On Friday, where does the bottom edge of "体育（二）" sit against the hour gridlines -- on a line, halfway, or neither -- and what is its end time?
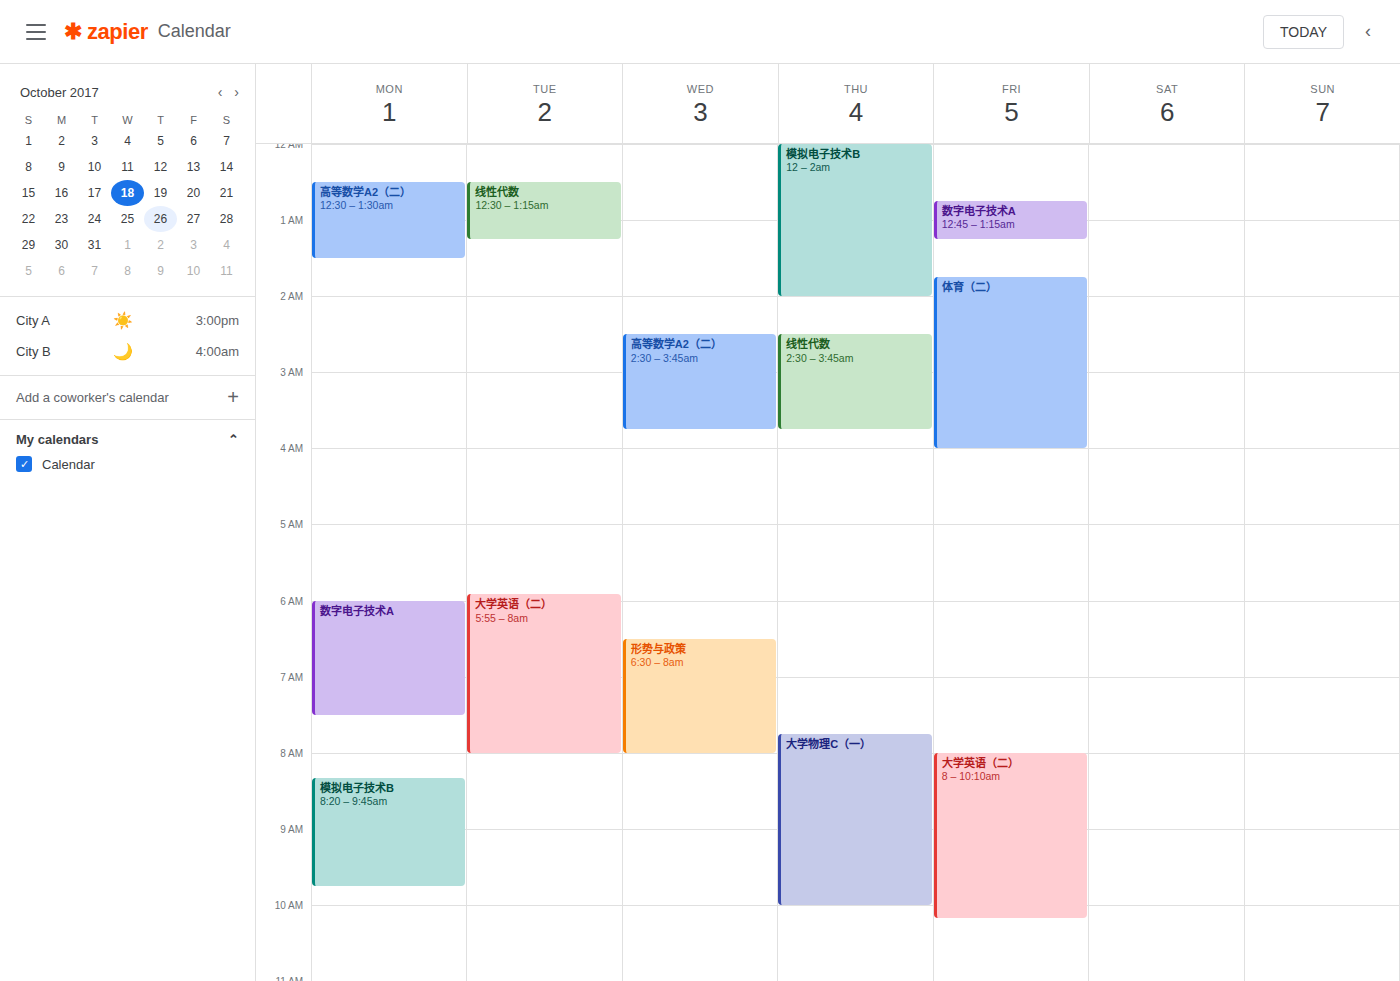
4:00 AM -- exactly on the 4 AM line.